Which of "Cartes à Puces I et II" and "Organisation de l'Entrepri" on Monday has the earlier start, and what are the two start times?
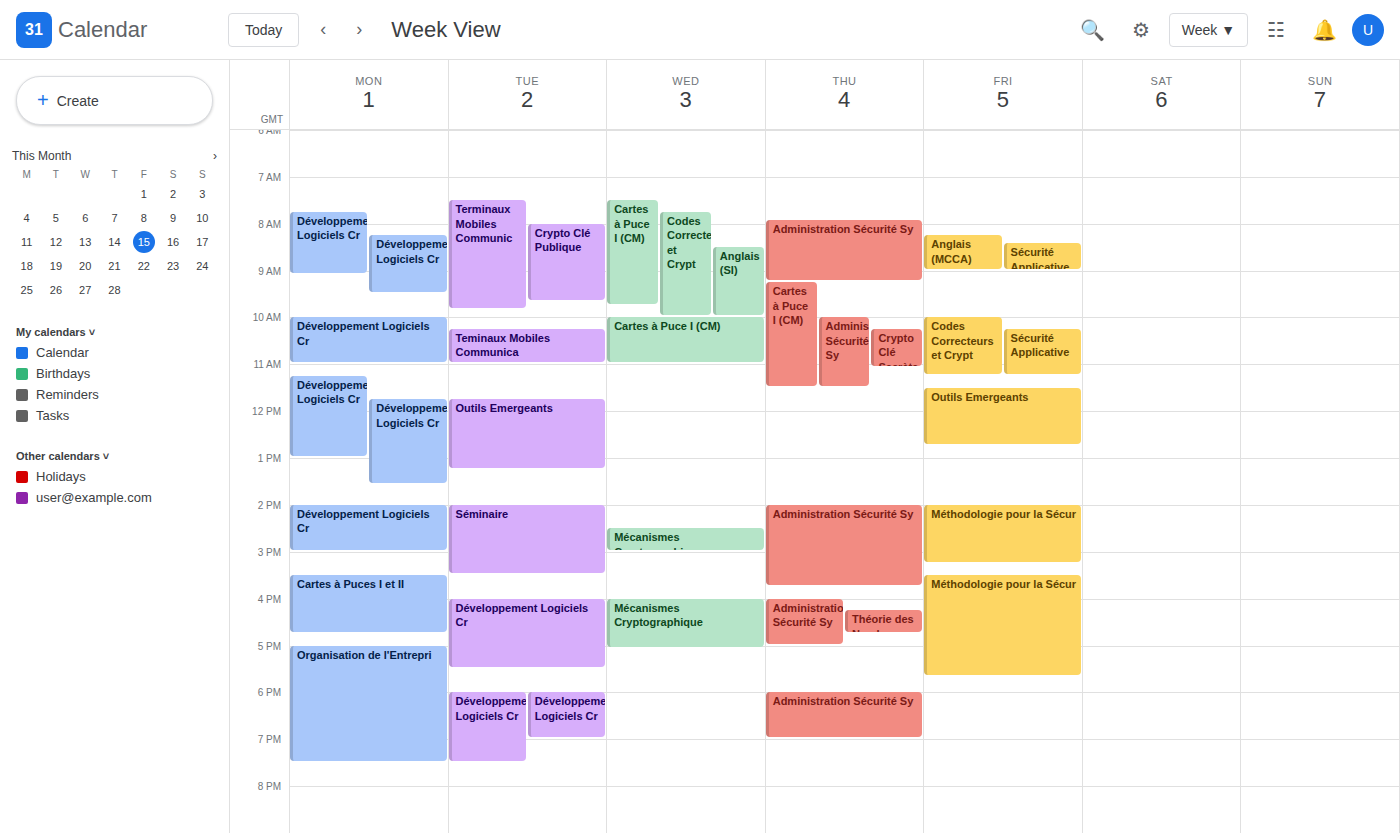
"Cartes à Puces I et II" 3:30 PM; "Organisation de l'Entrepri" 5:00 PM.